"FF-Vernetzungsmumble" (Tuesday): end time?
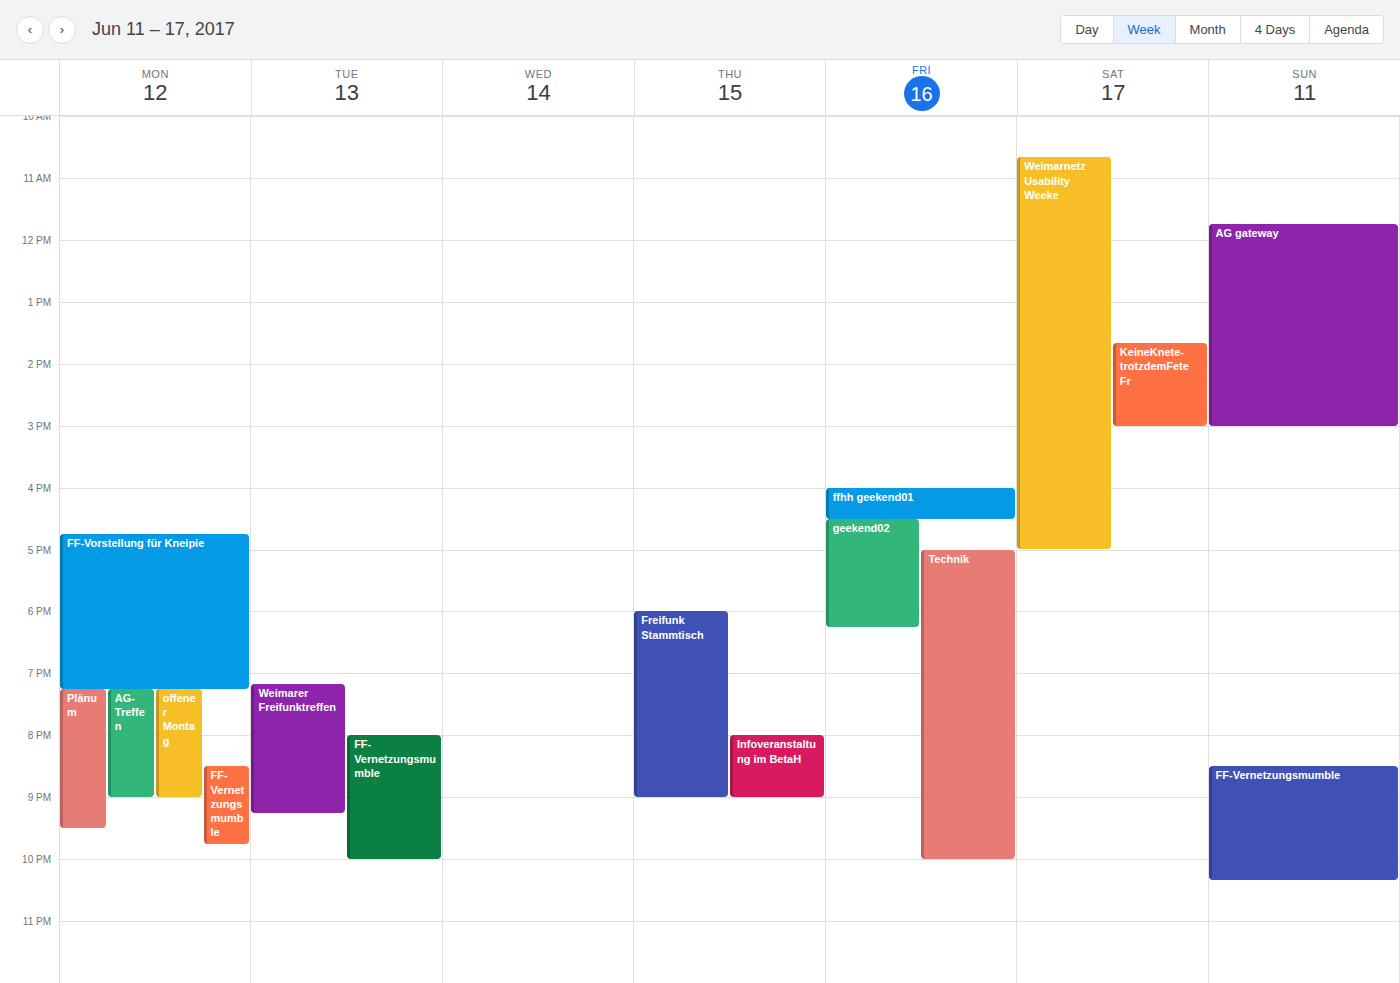
10:00 PM